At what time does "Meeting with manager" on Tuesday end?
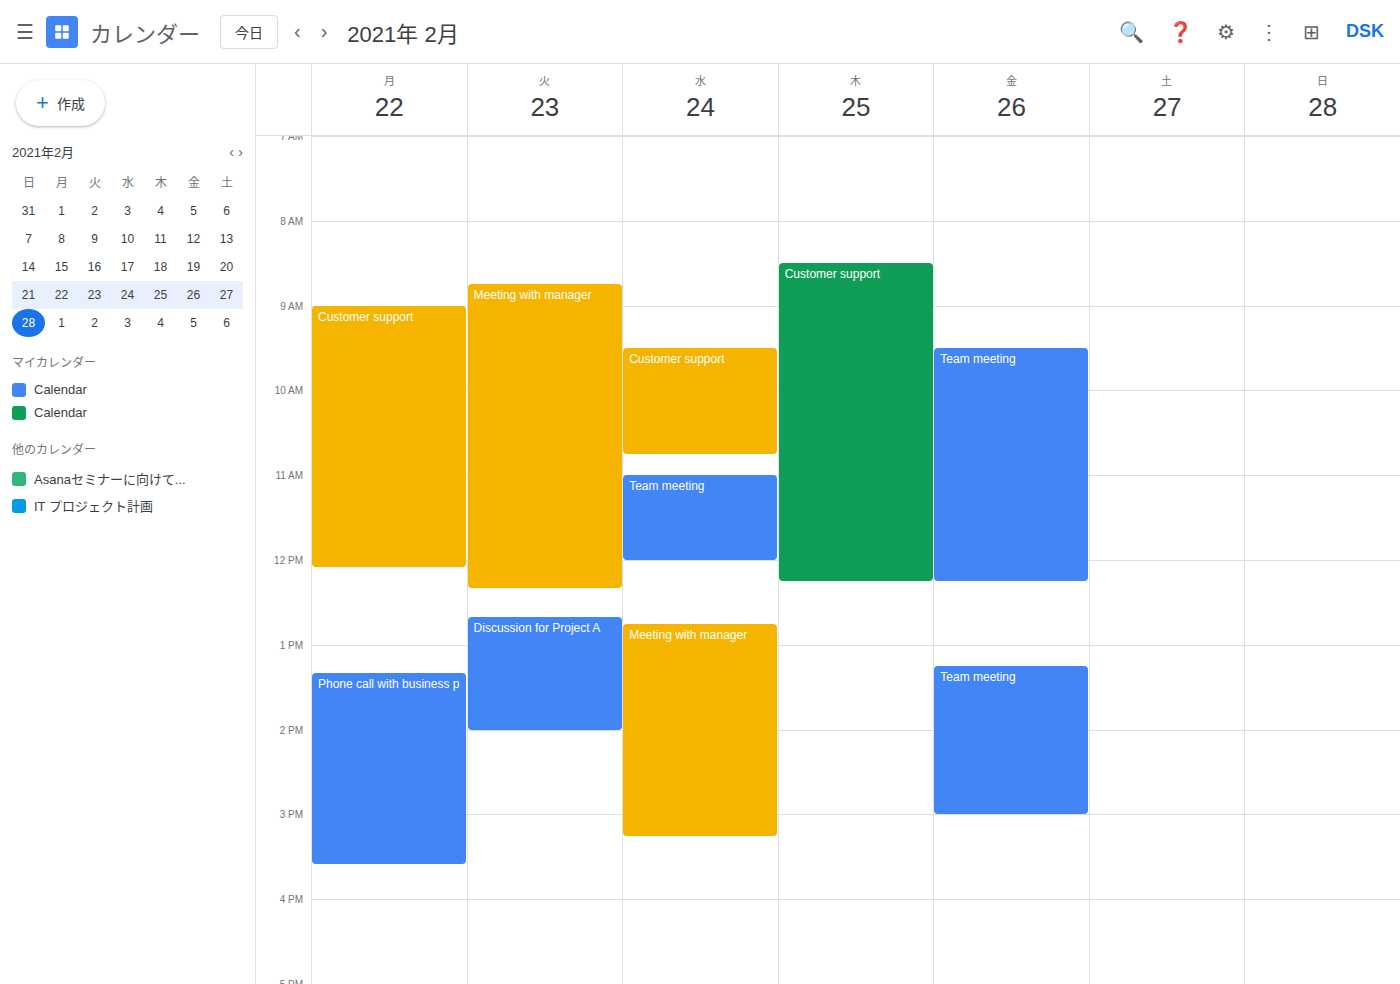
12:20